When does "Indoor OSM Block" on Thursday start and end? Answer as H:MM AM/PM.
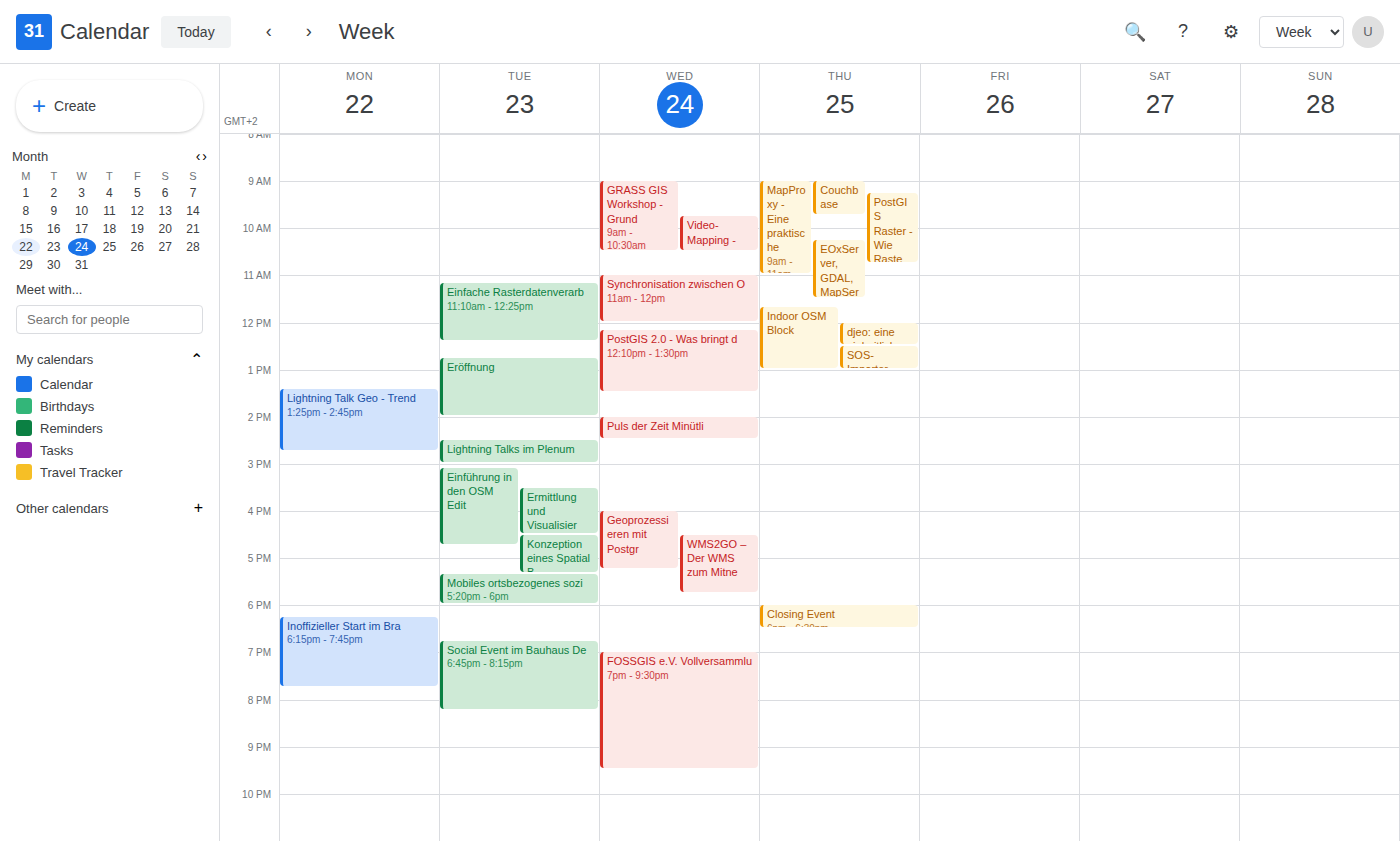
11:40 AM to 1:00 PM